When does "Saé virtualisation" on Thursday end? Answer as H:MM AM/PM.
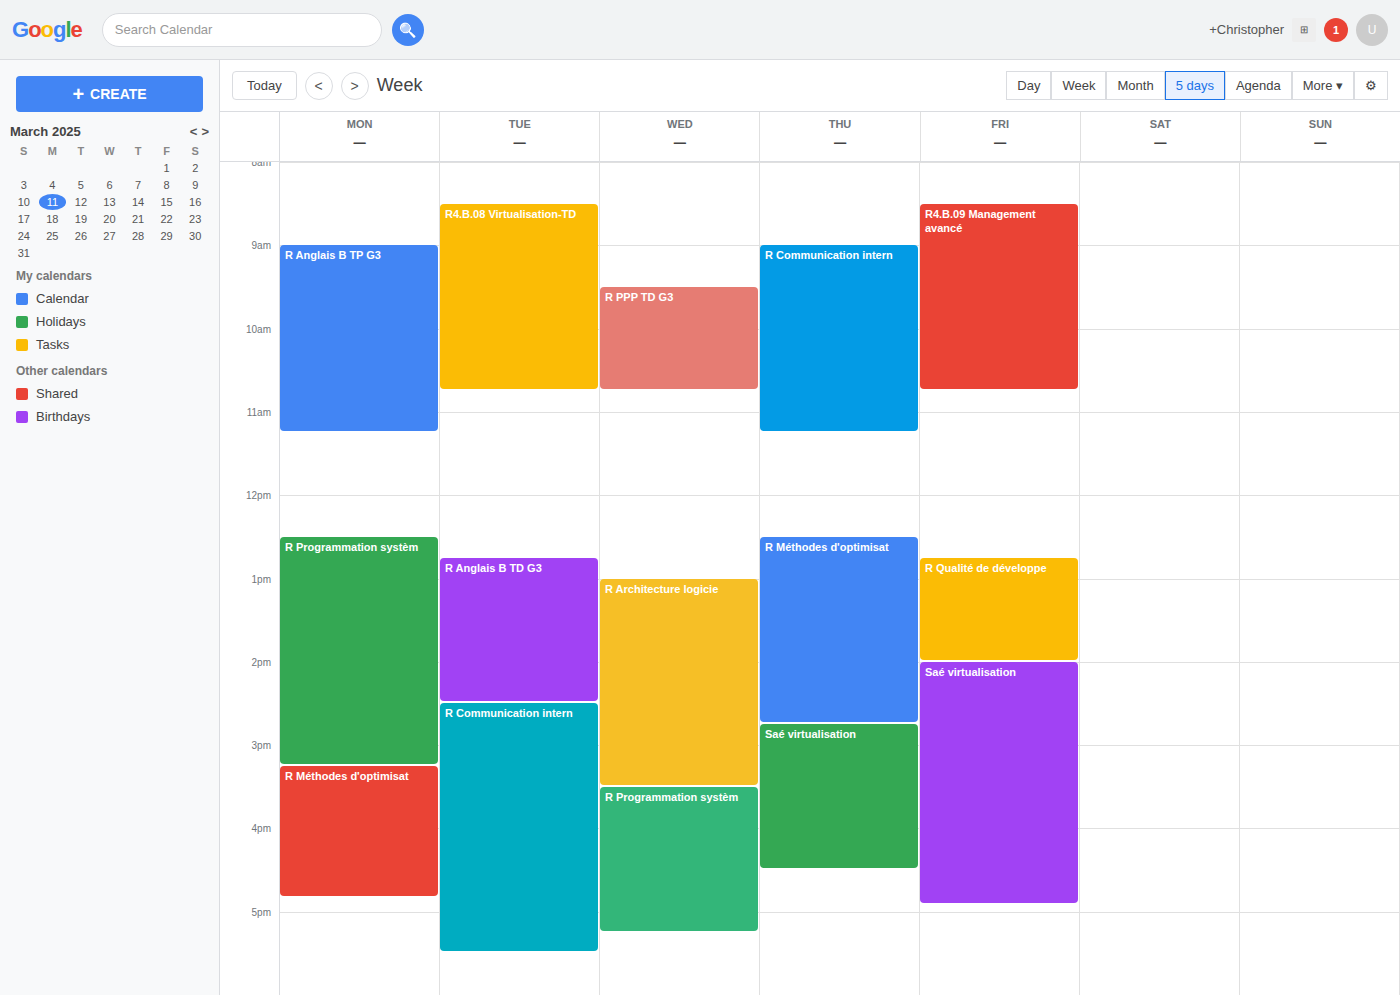
4:30 PM